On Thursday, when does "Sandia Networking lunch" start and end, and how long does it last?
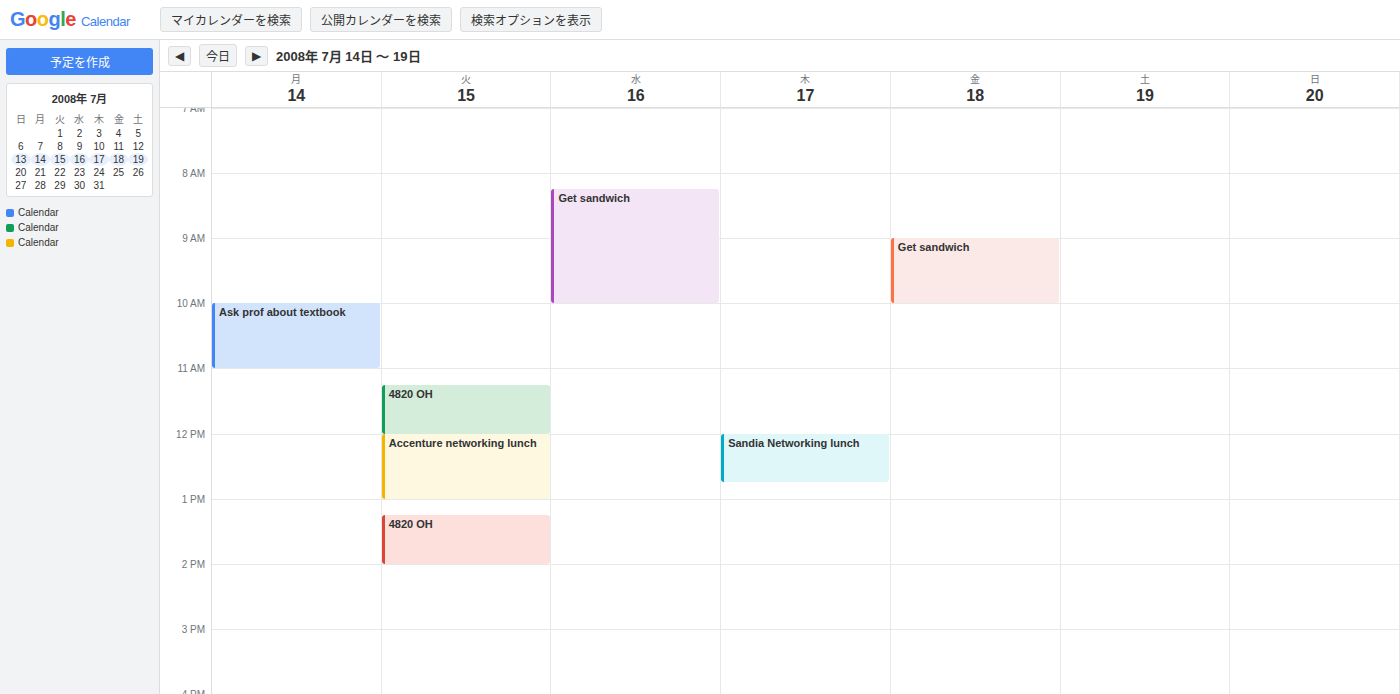
12:00 to 12:45, 45 minutes